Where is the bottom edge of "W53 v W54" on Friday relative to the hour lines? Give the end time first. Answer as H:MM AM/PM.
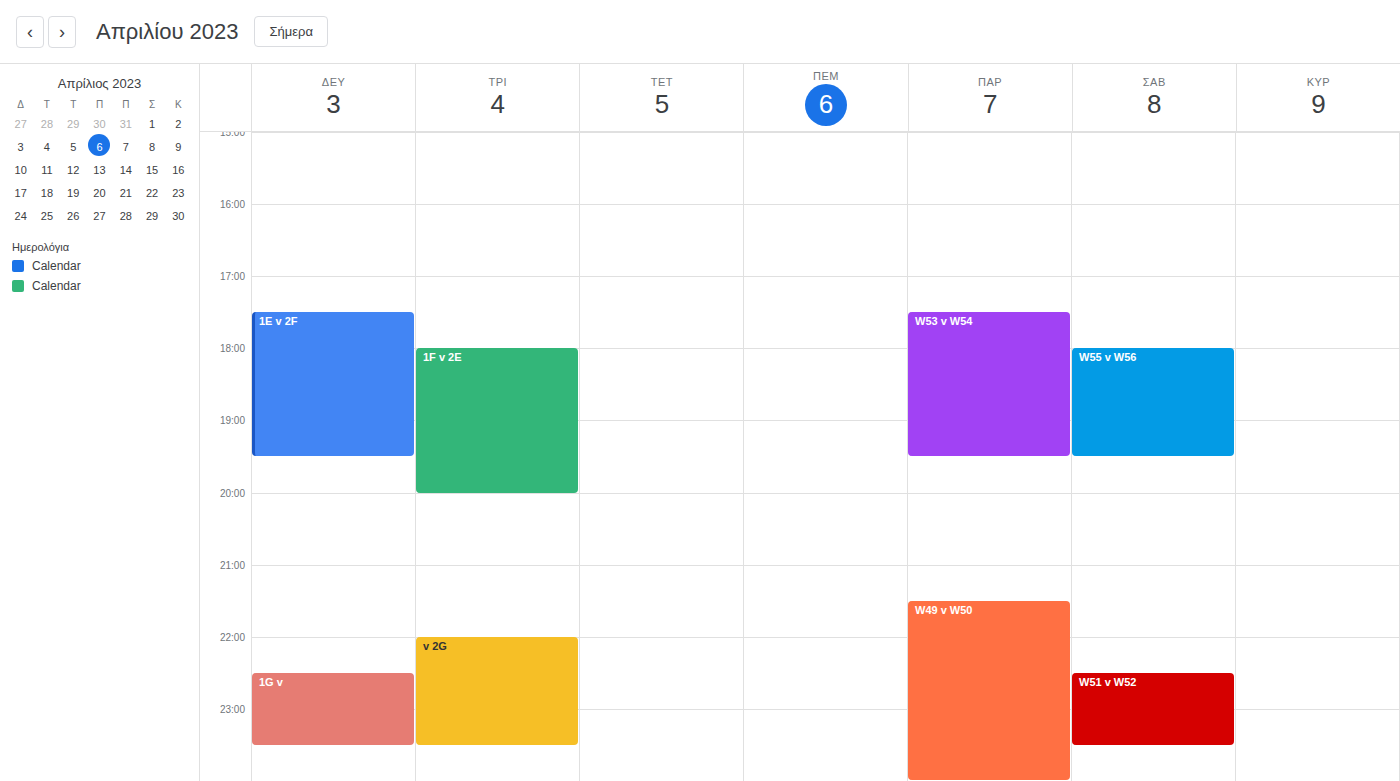
7:30 PM -- halfway between the 7 PM and 8 PM lines.